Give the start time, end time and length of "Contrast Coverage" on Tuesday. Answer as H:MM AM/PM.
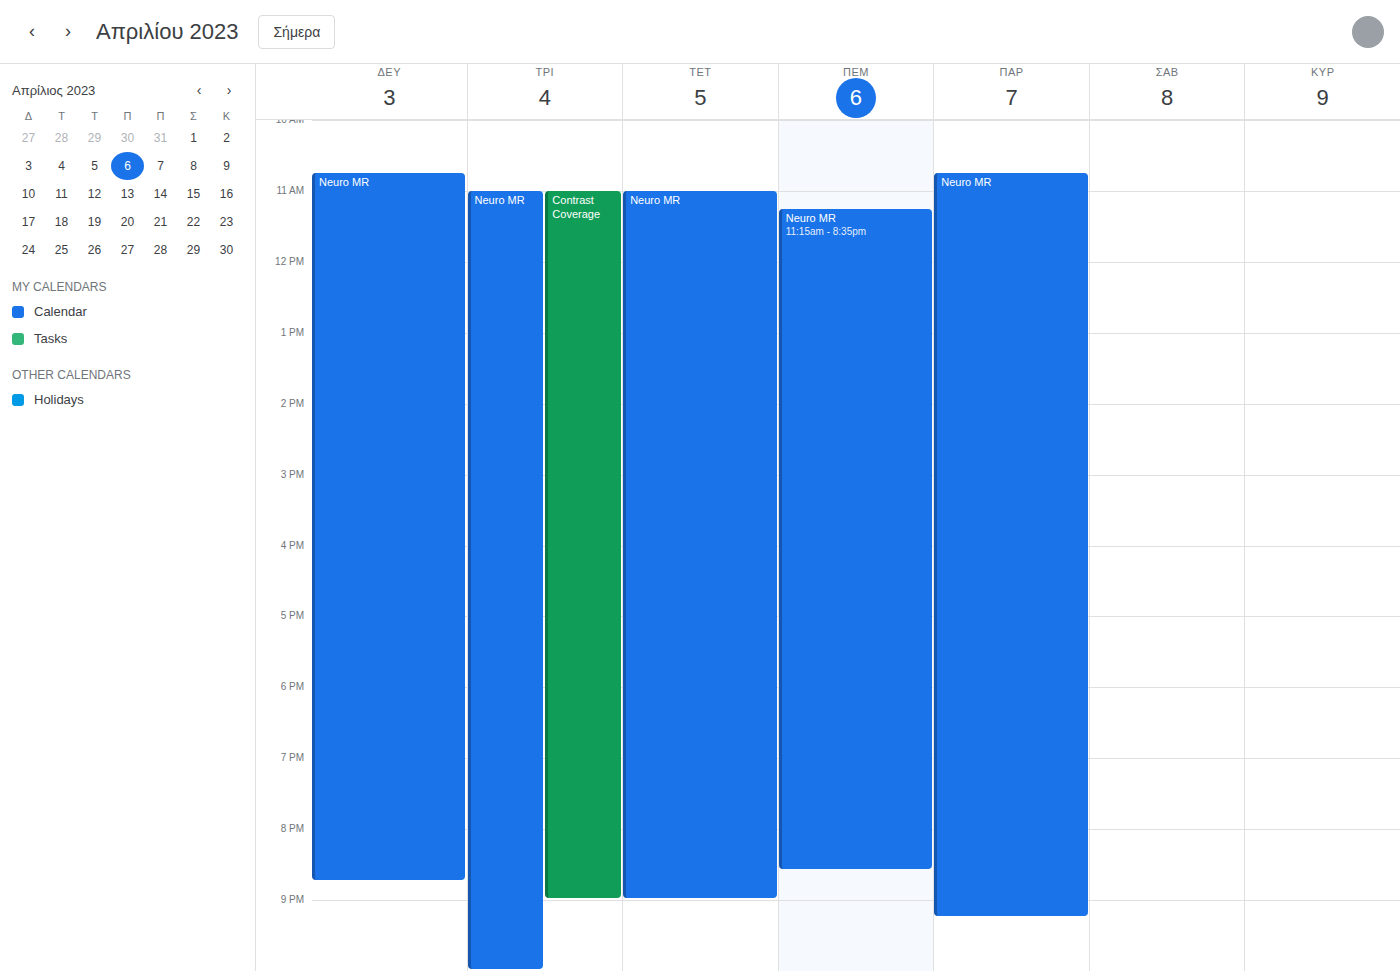
11:00 AM to 9:00 PM, 10 hours